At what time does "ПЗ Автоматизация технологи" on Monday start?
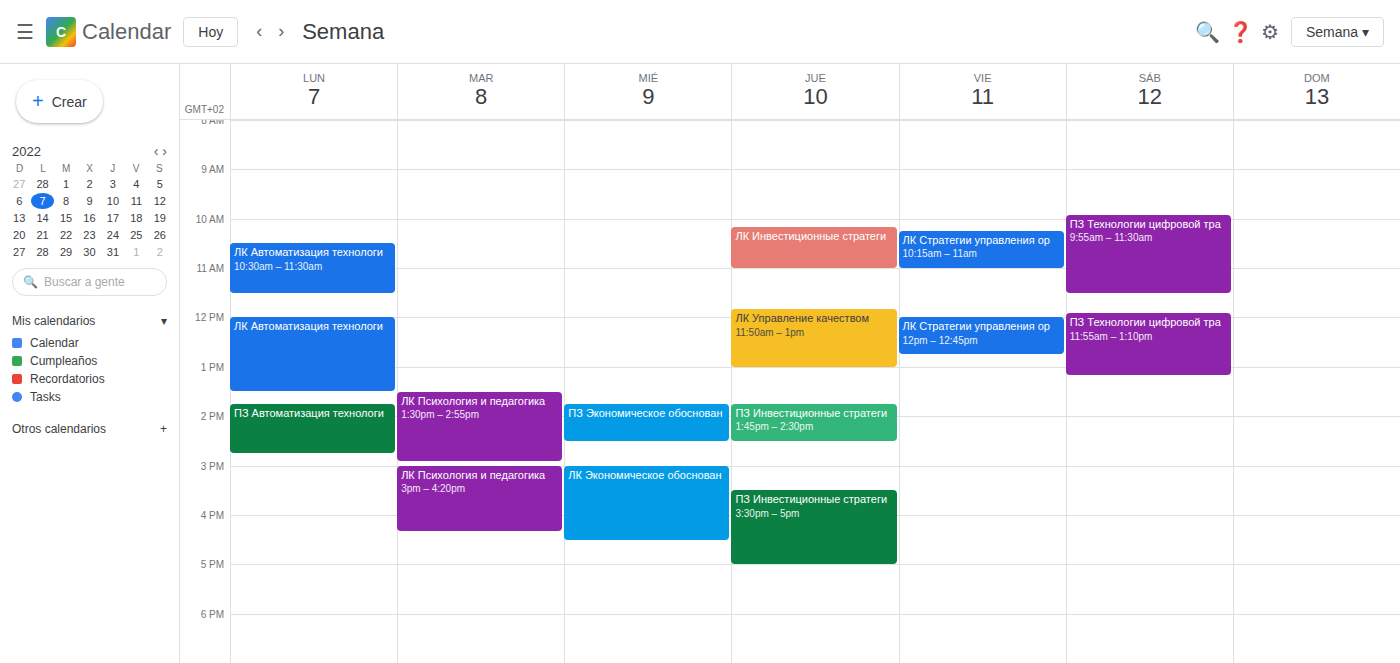
1:45 PM